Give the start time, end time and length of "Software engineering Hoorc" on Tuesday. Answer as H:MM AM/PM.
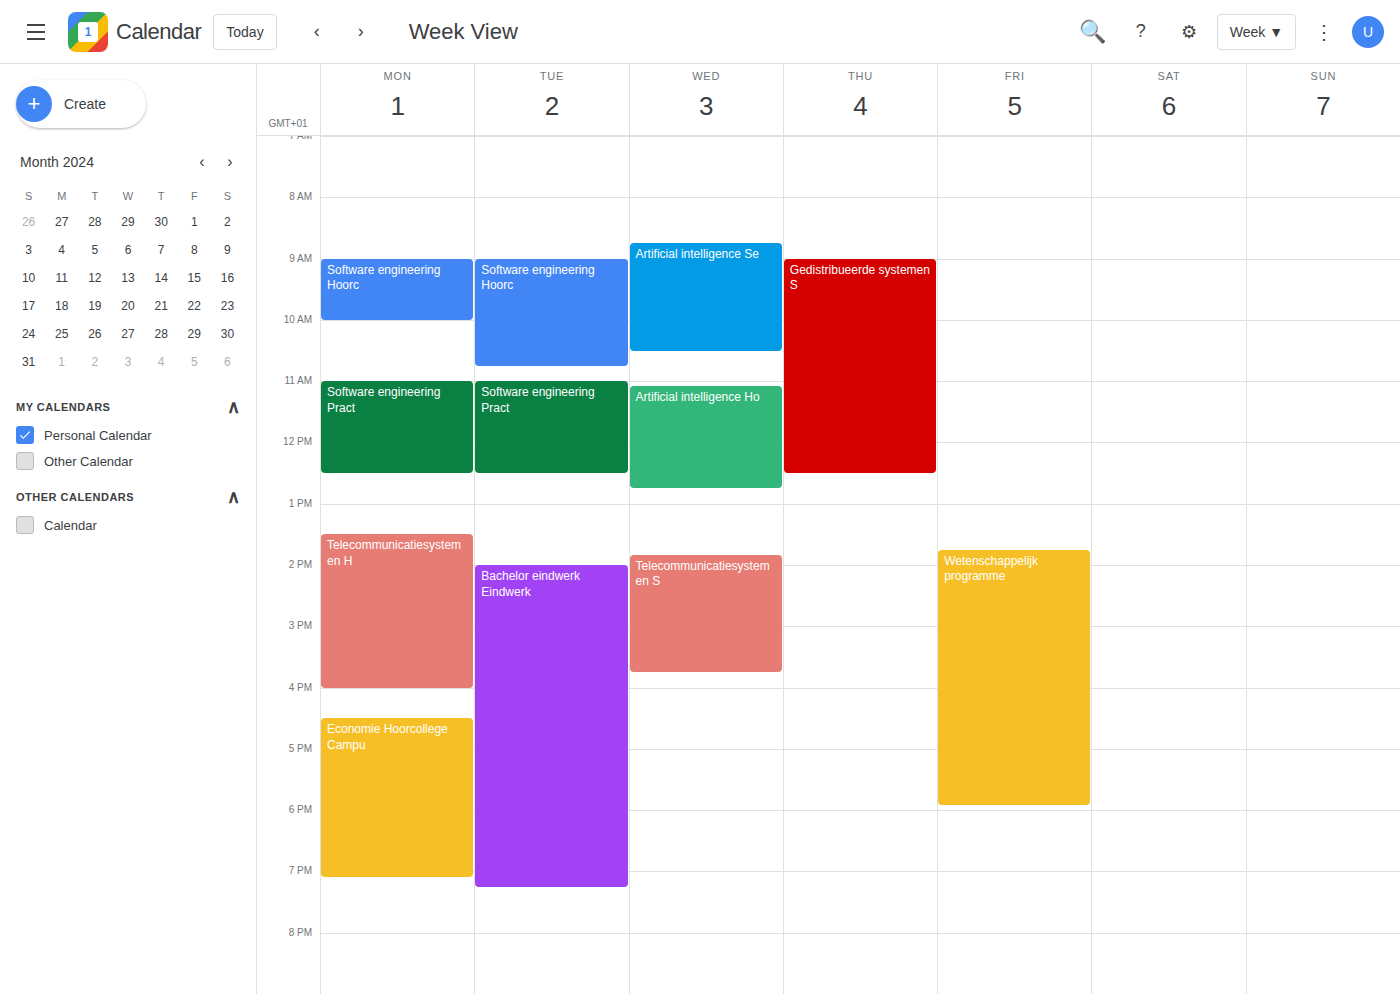
9:00 AM to 10:45 AM, 1 hour 45 minutes